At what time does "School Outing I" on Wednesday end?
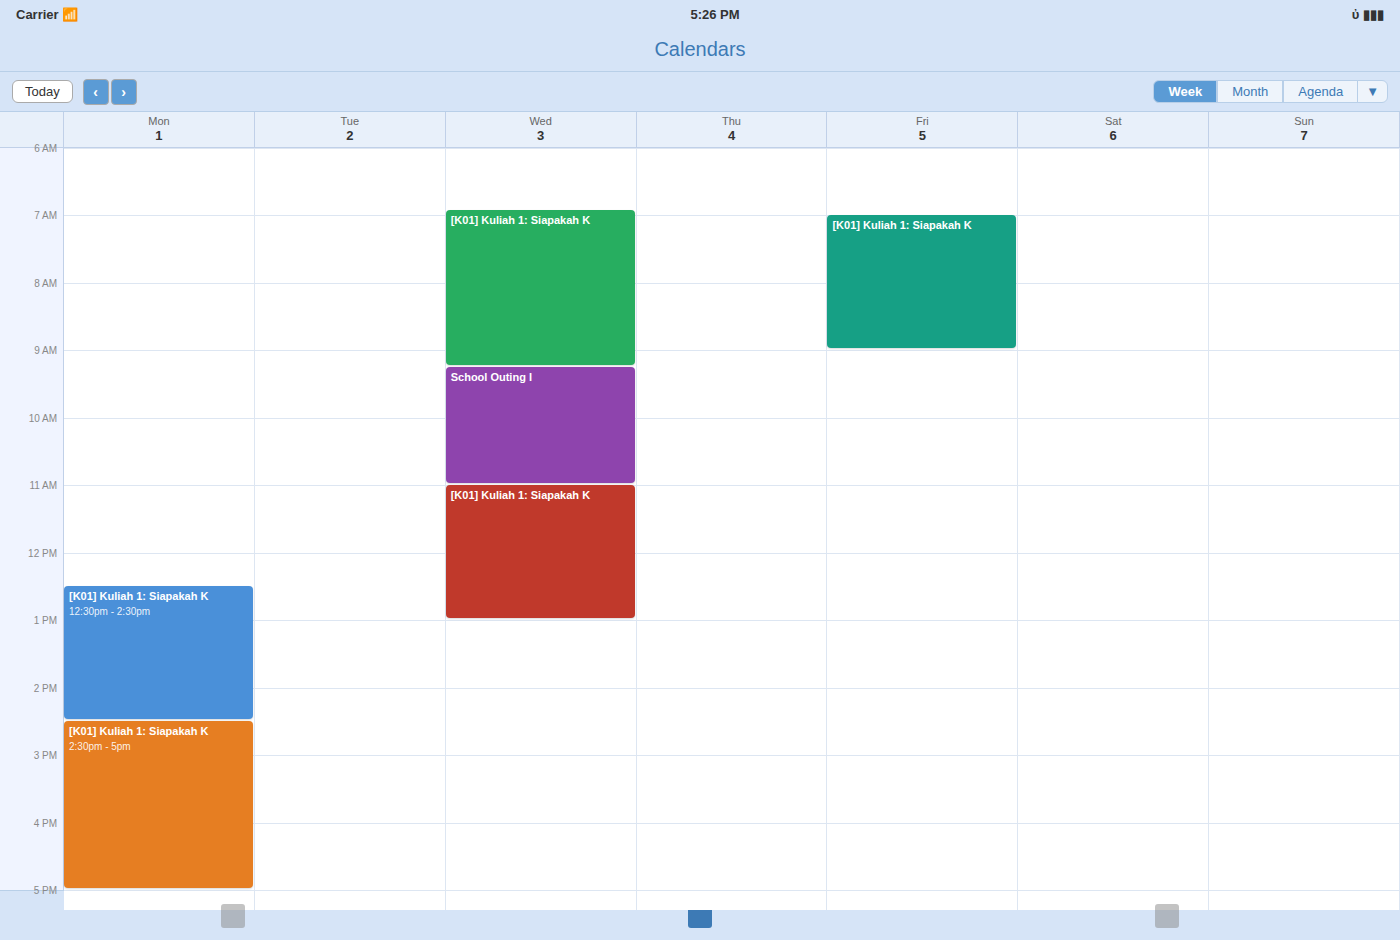
11:00 AM